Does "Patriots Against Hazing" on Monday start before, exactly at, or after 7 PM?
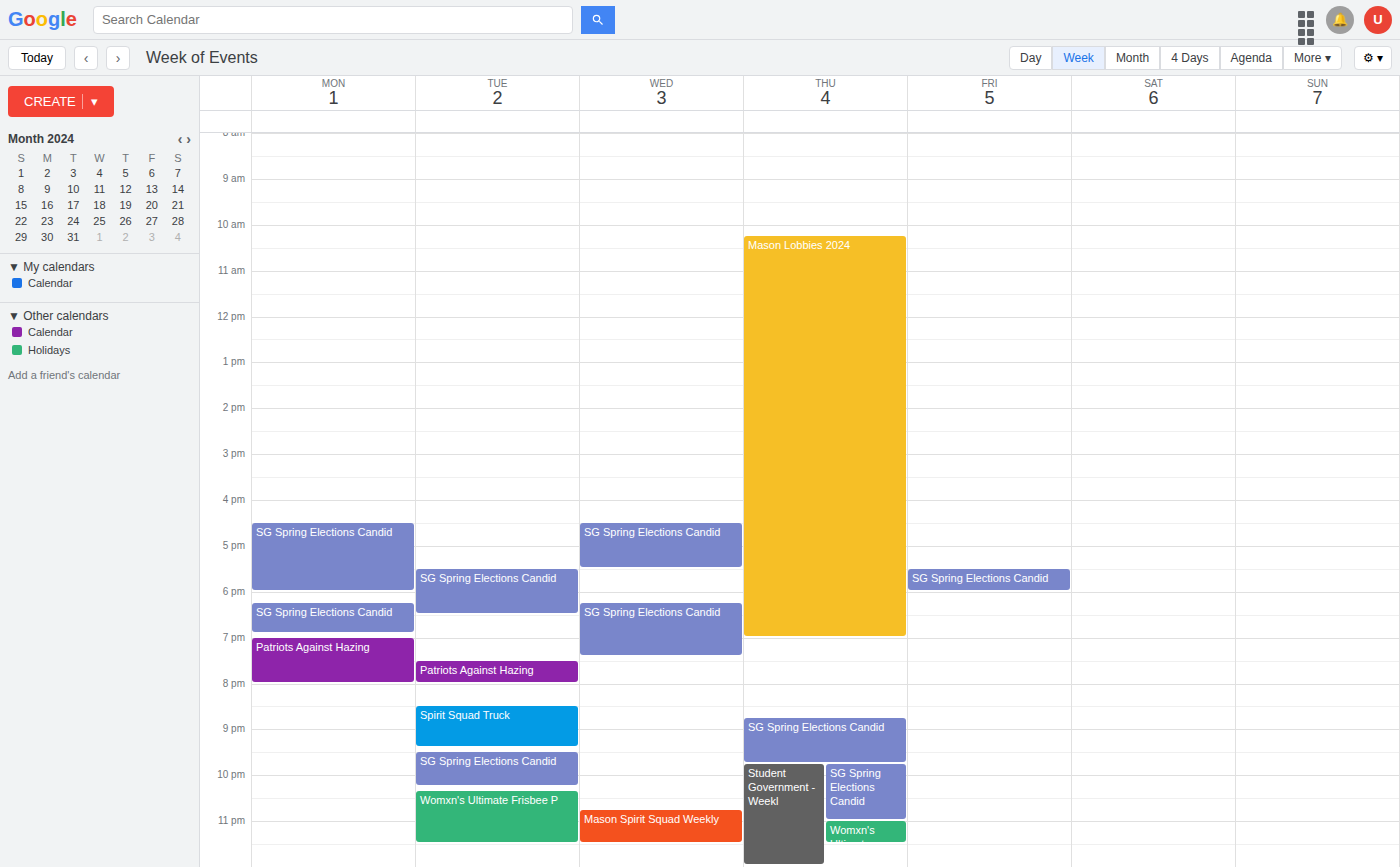
7:00 PM -- exactly at 7 PM, on the 7 PM line.